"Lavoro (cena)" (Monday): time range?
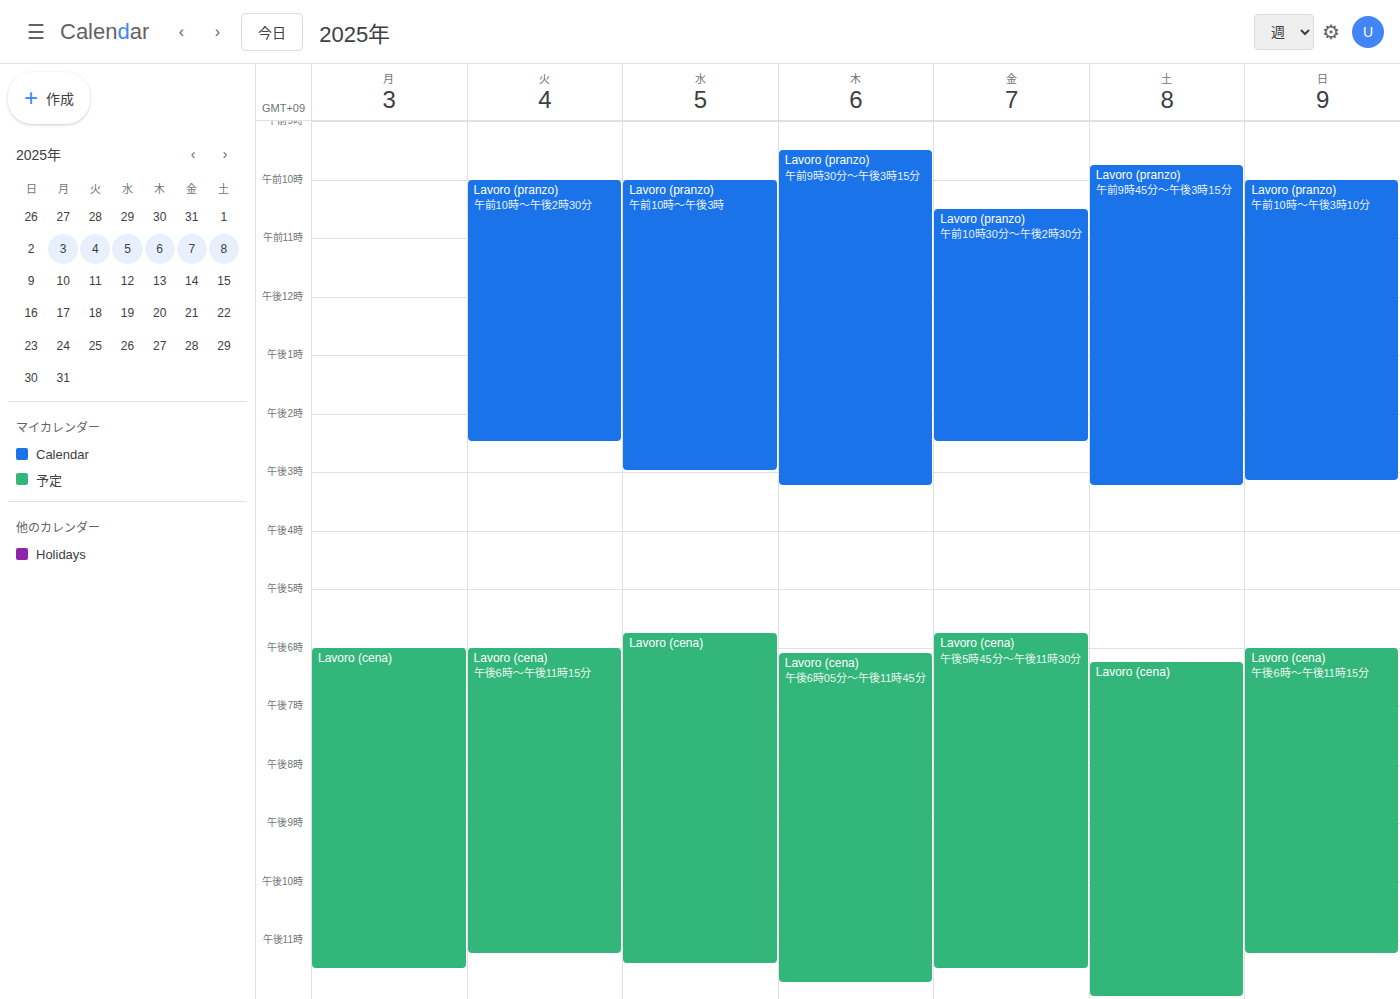
6:00 PM to 11:30 PM